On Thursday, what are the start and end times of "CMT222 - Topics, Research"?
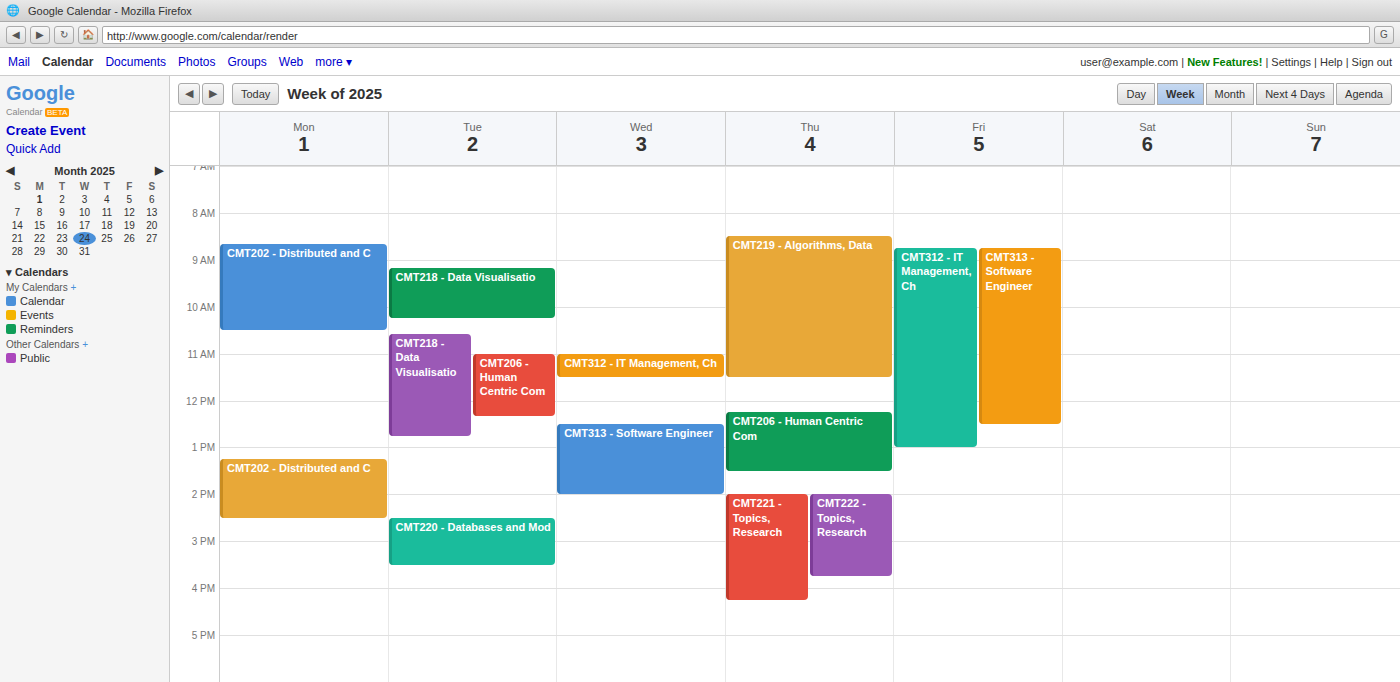
14:00 to 15:45